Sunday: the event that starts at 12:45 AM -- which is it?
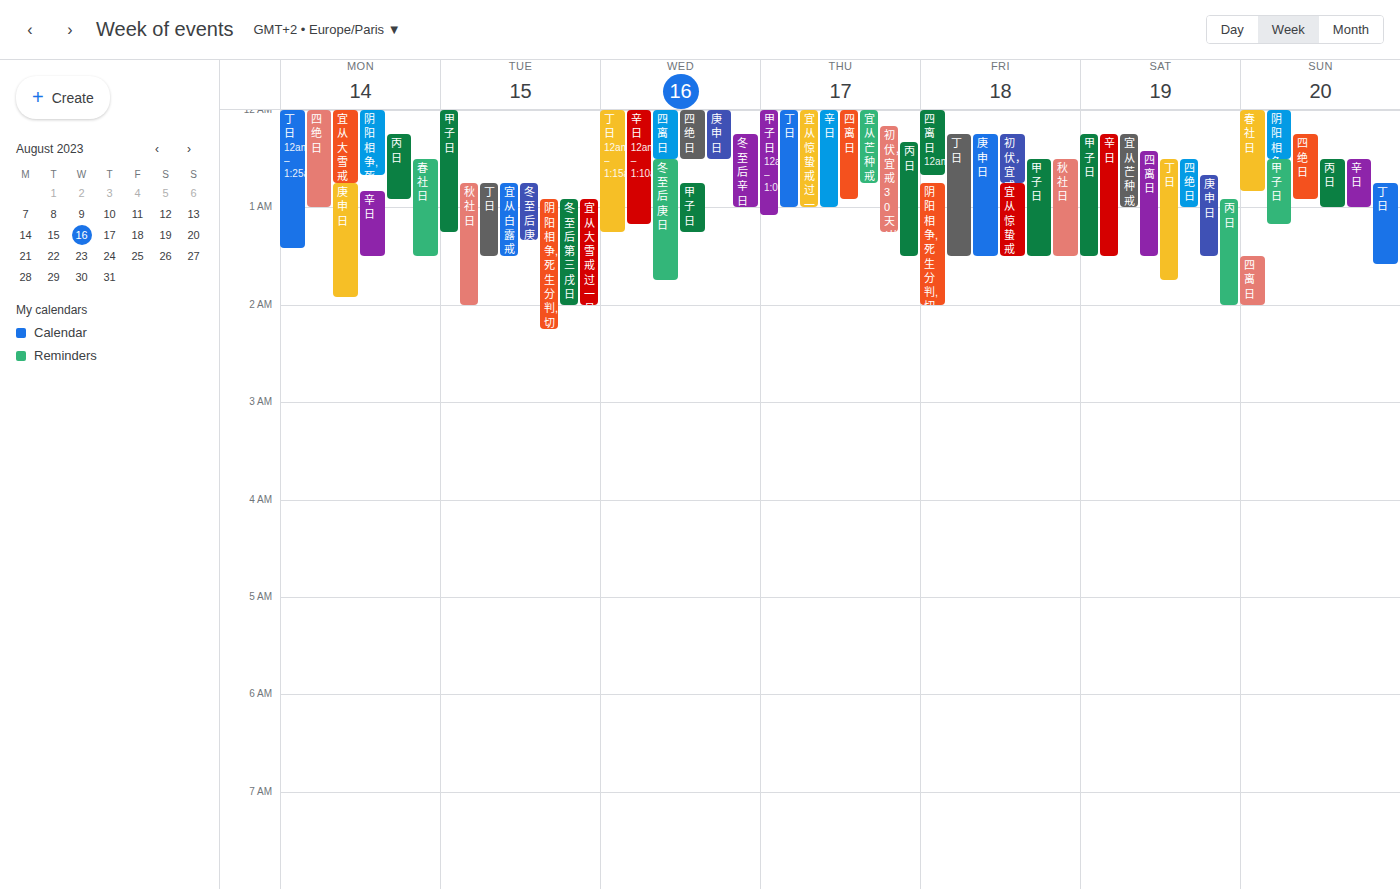
"丁日"